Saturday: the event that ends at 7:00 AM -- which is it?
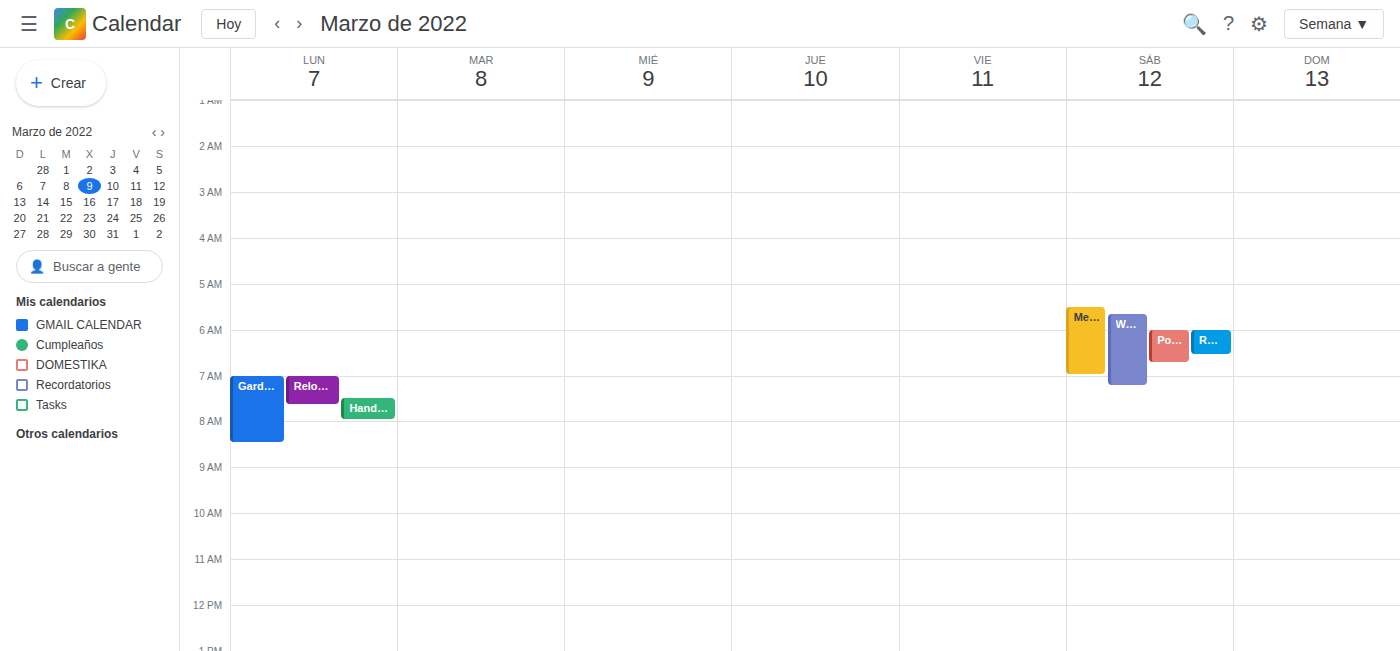
"Medi Deck"